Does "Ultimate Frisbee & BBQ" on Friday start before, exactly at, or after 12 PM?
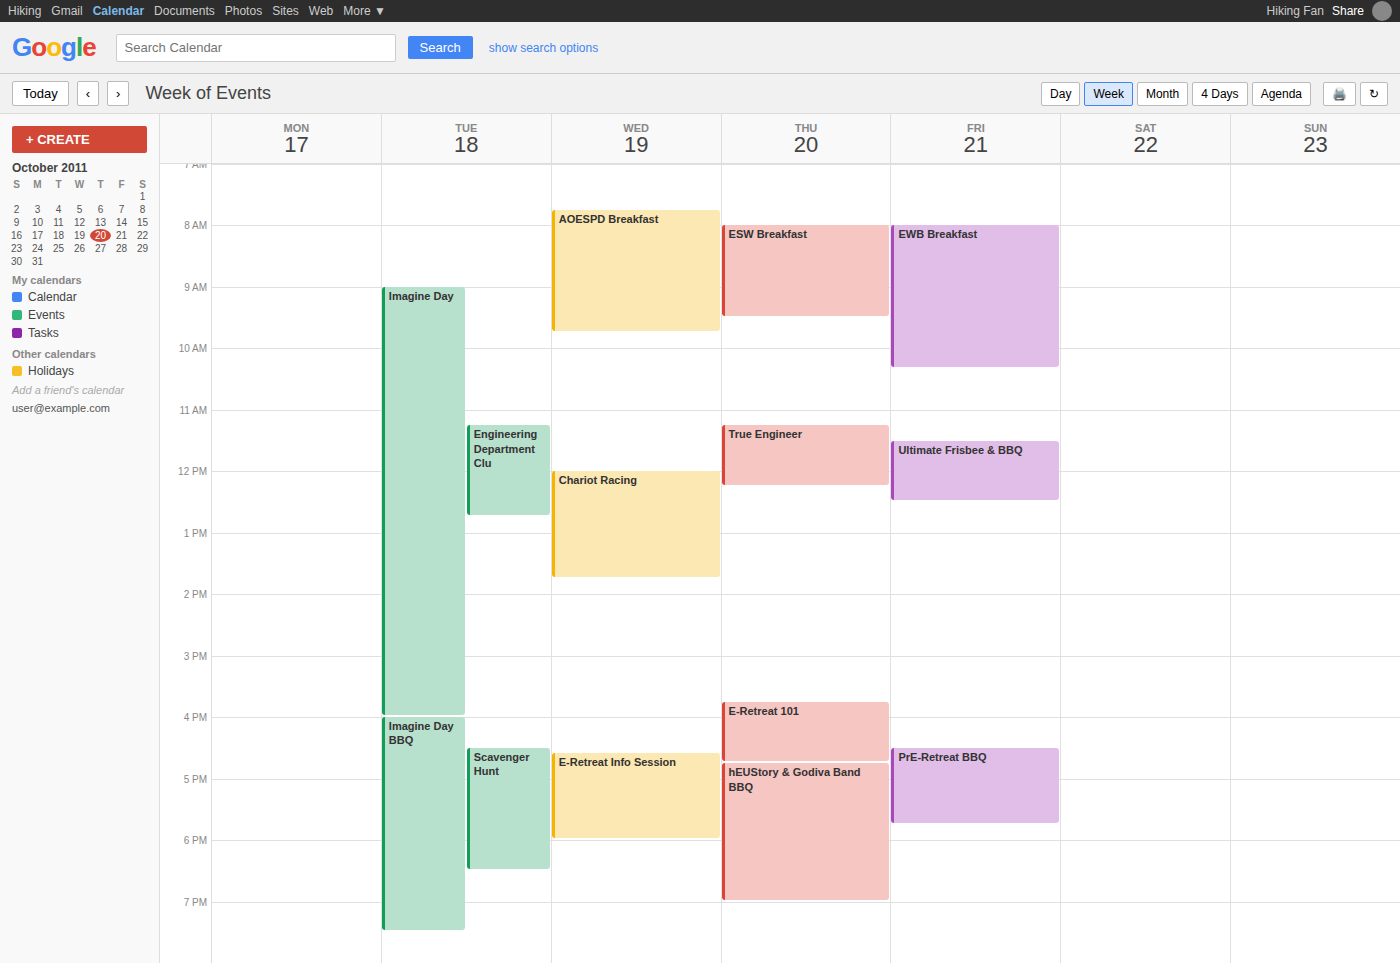
11:30 AM -- before 12 PM, 30 minutes above the 12 PM line.